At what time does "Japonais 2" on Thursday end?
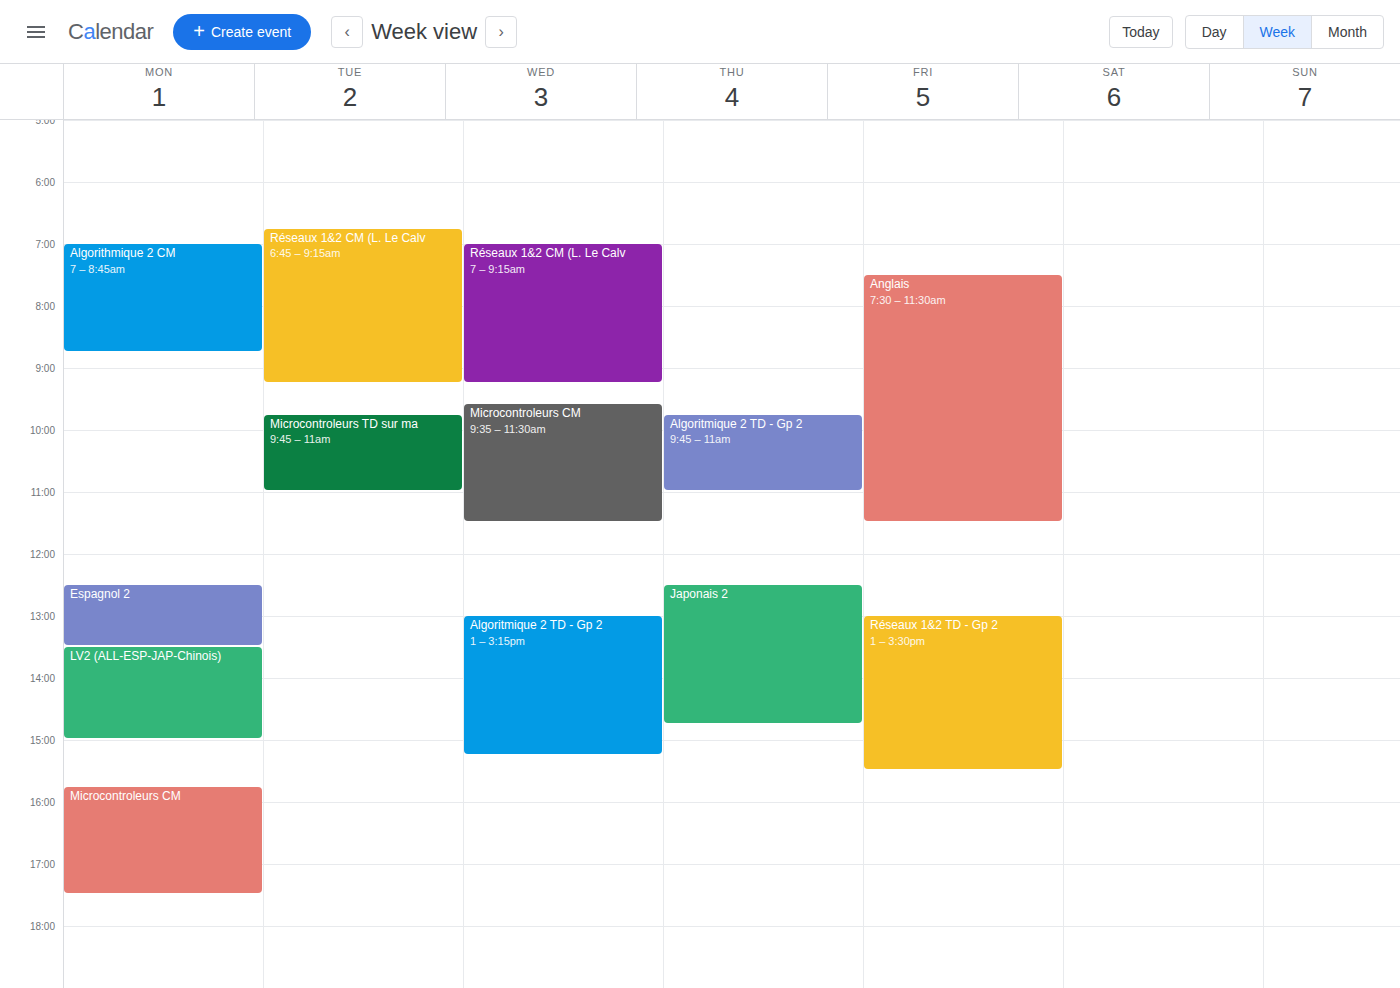
2:45 PM